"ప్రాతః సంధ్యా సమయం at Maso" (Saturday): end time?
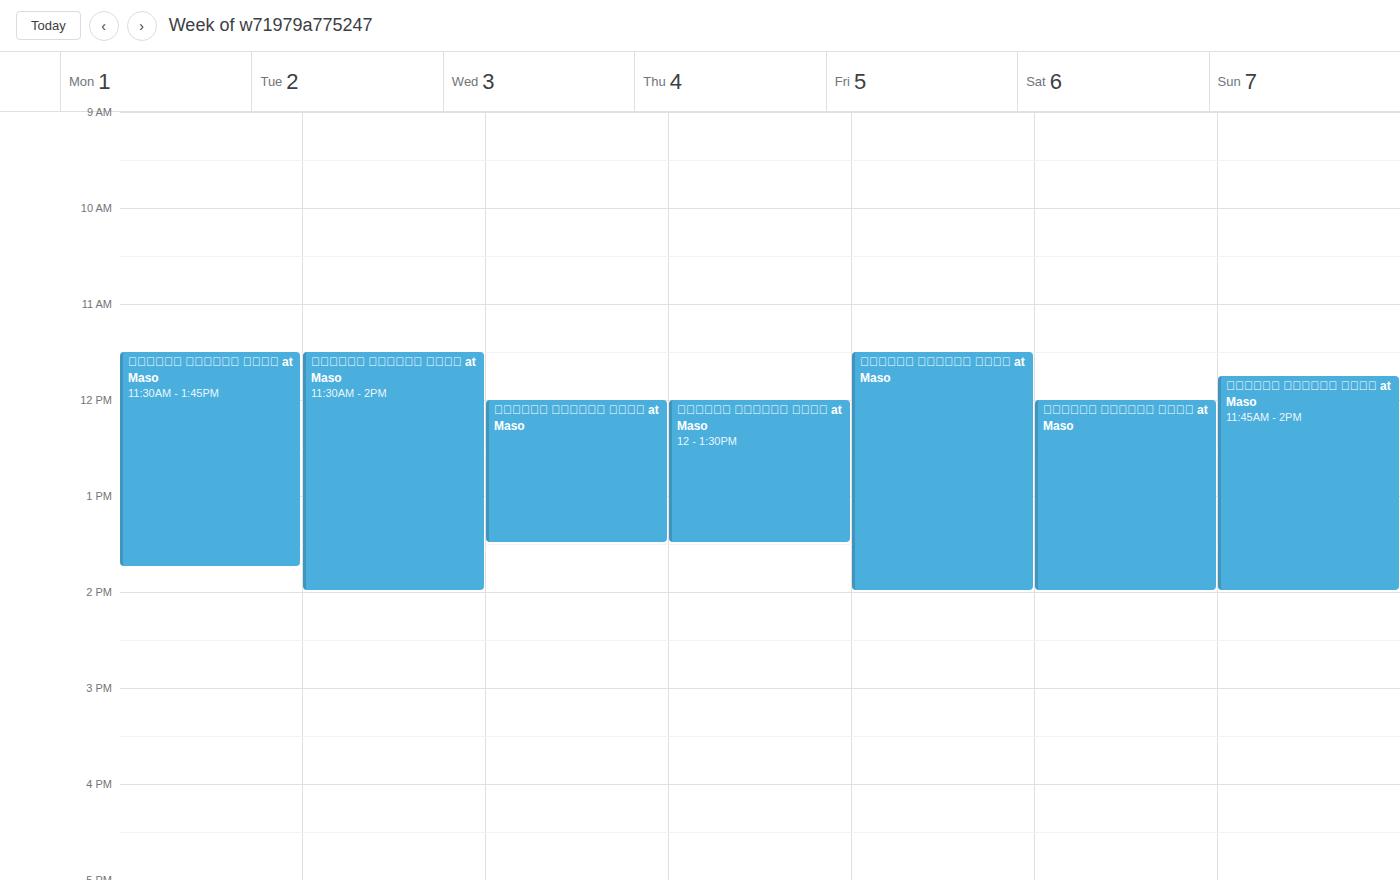
2:00 PM